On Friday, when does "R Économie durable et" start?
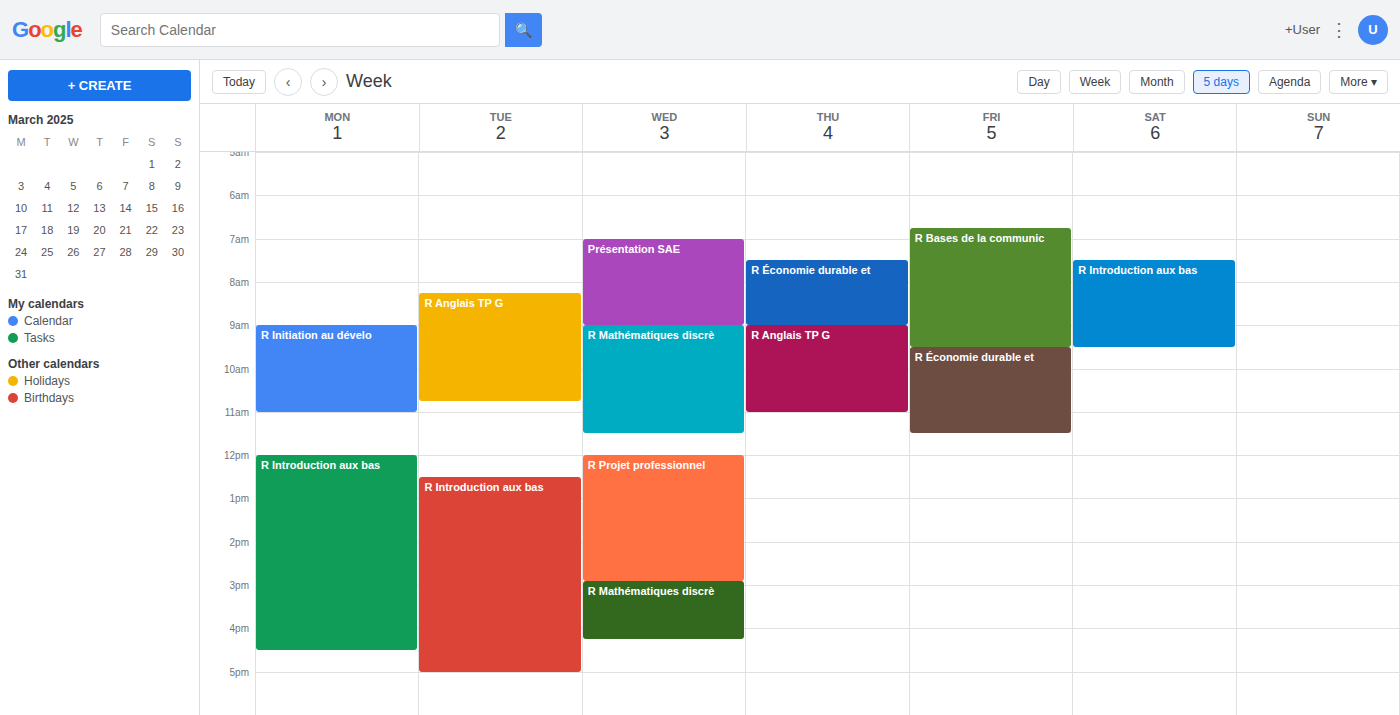
9:30 AM